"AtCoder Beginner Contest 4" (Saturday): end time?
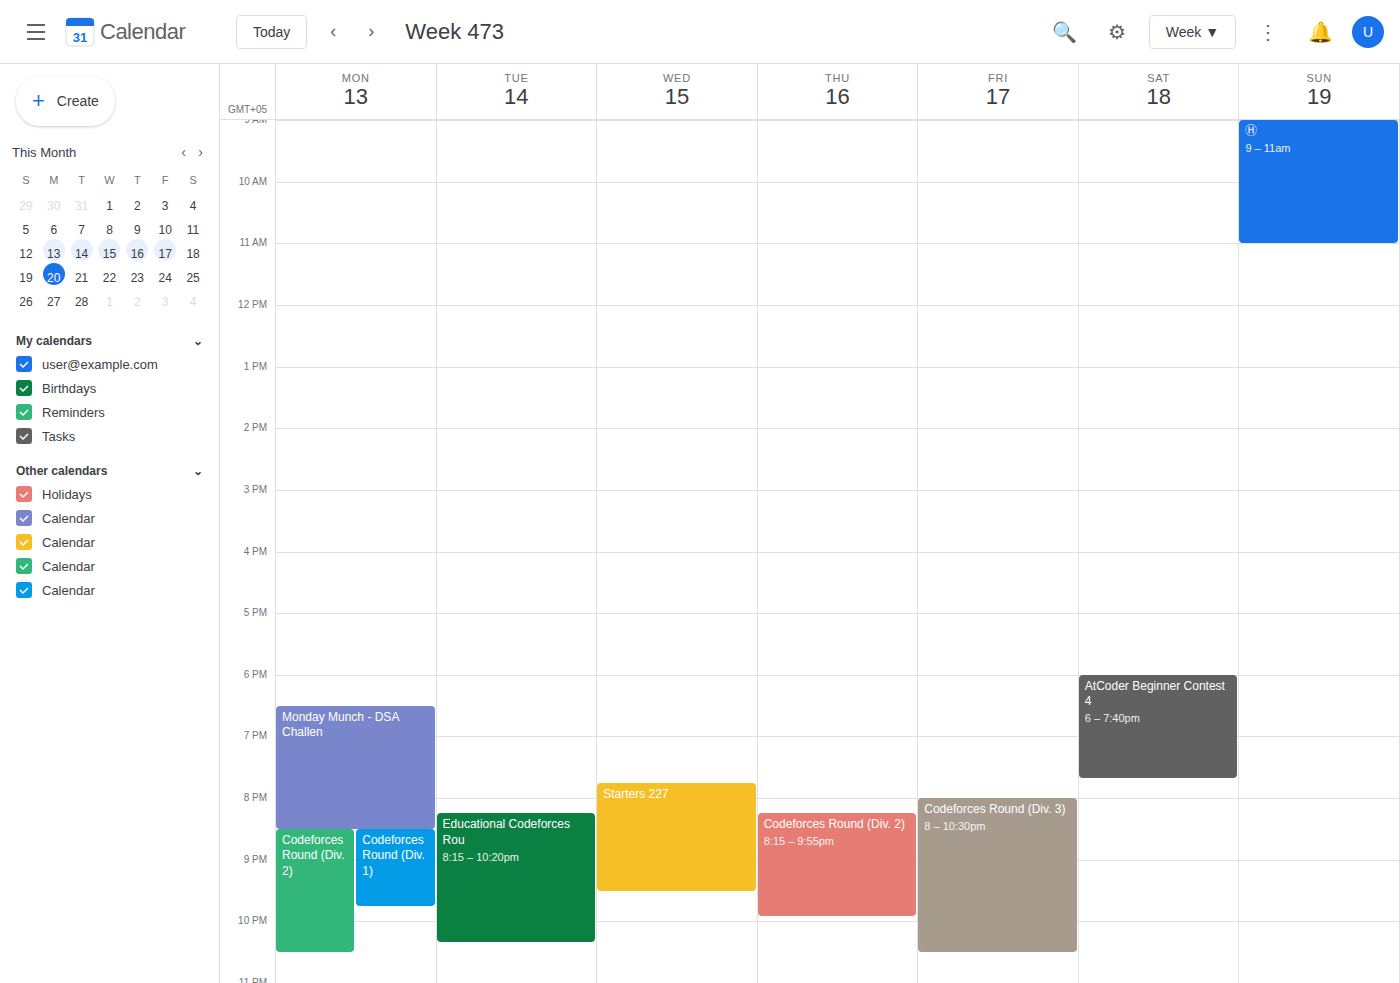
7:40 PM